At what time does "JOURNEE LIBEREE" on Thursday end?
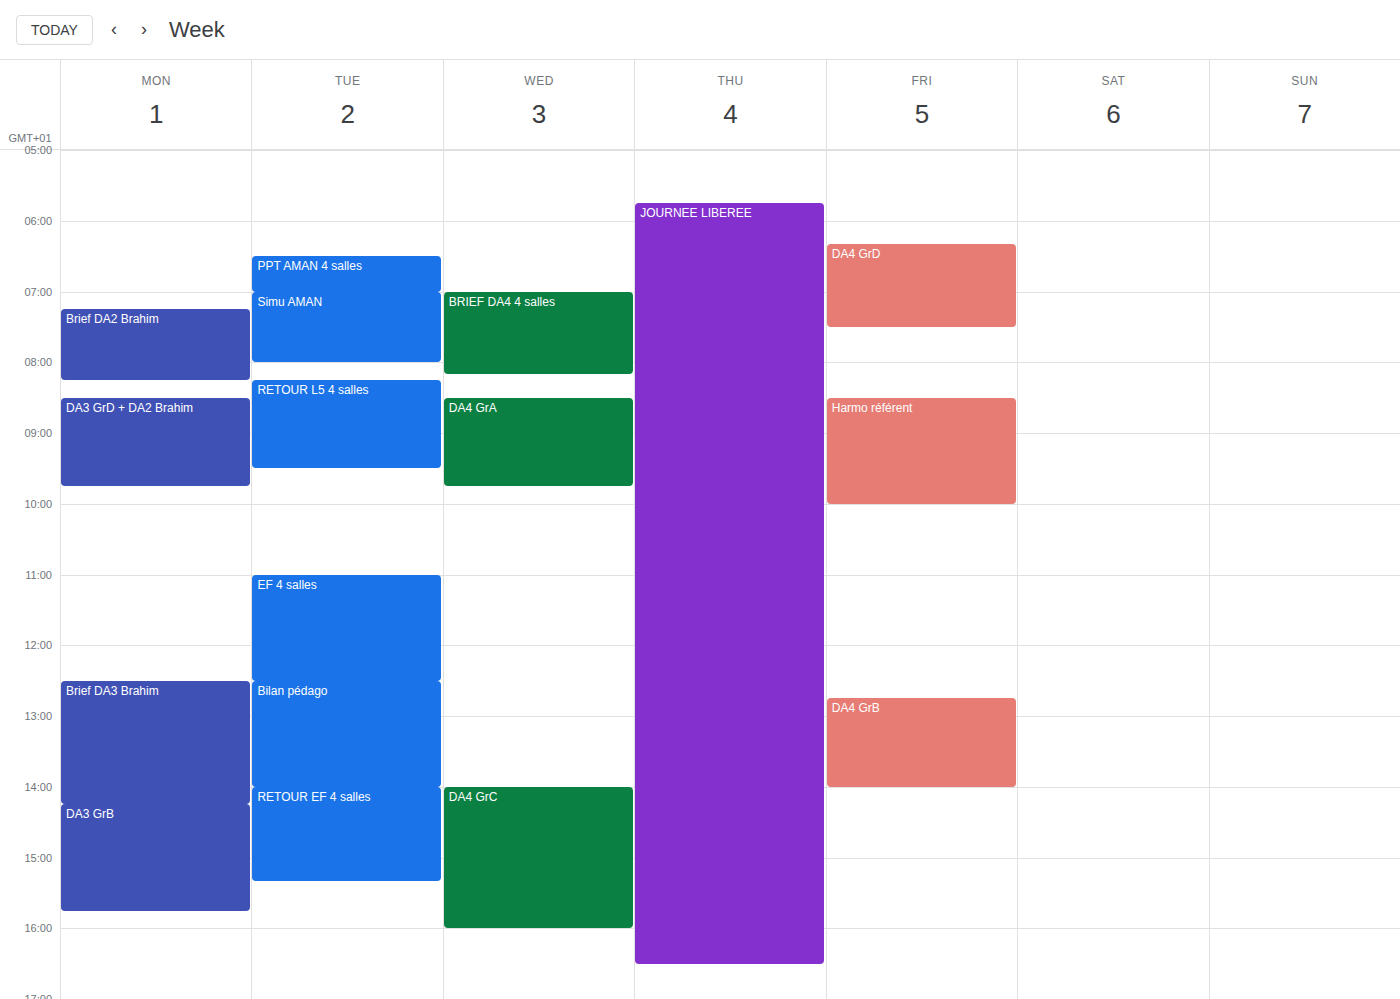
4:30 PM